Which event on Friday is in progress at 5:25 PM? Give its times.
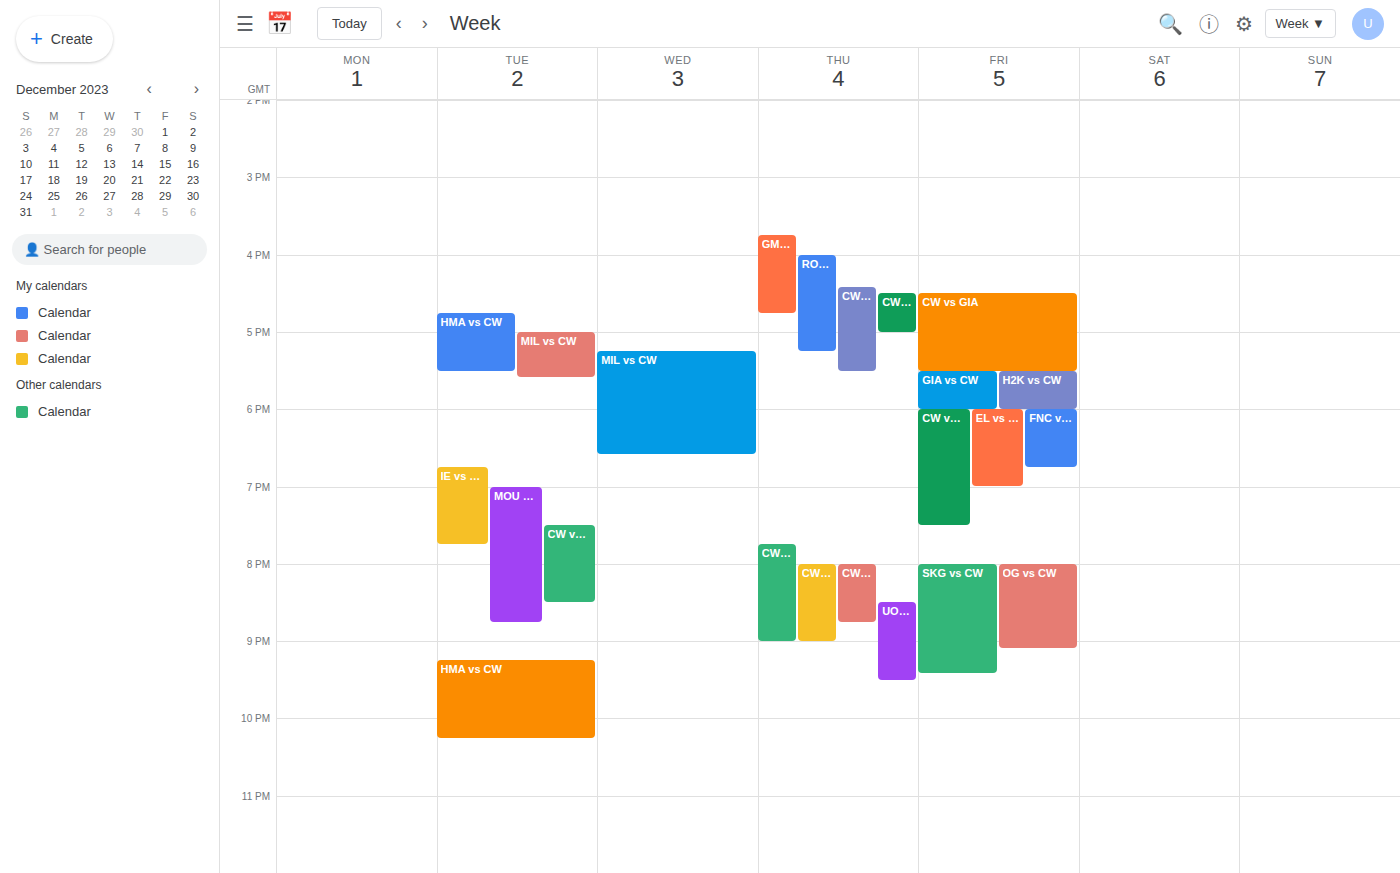
"CW vs GIA", 4:30 PM to 5:30 PM